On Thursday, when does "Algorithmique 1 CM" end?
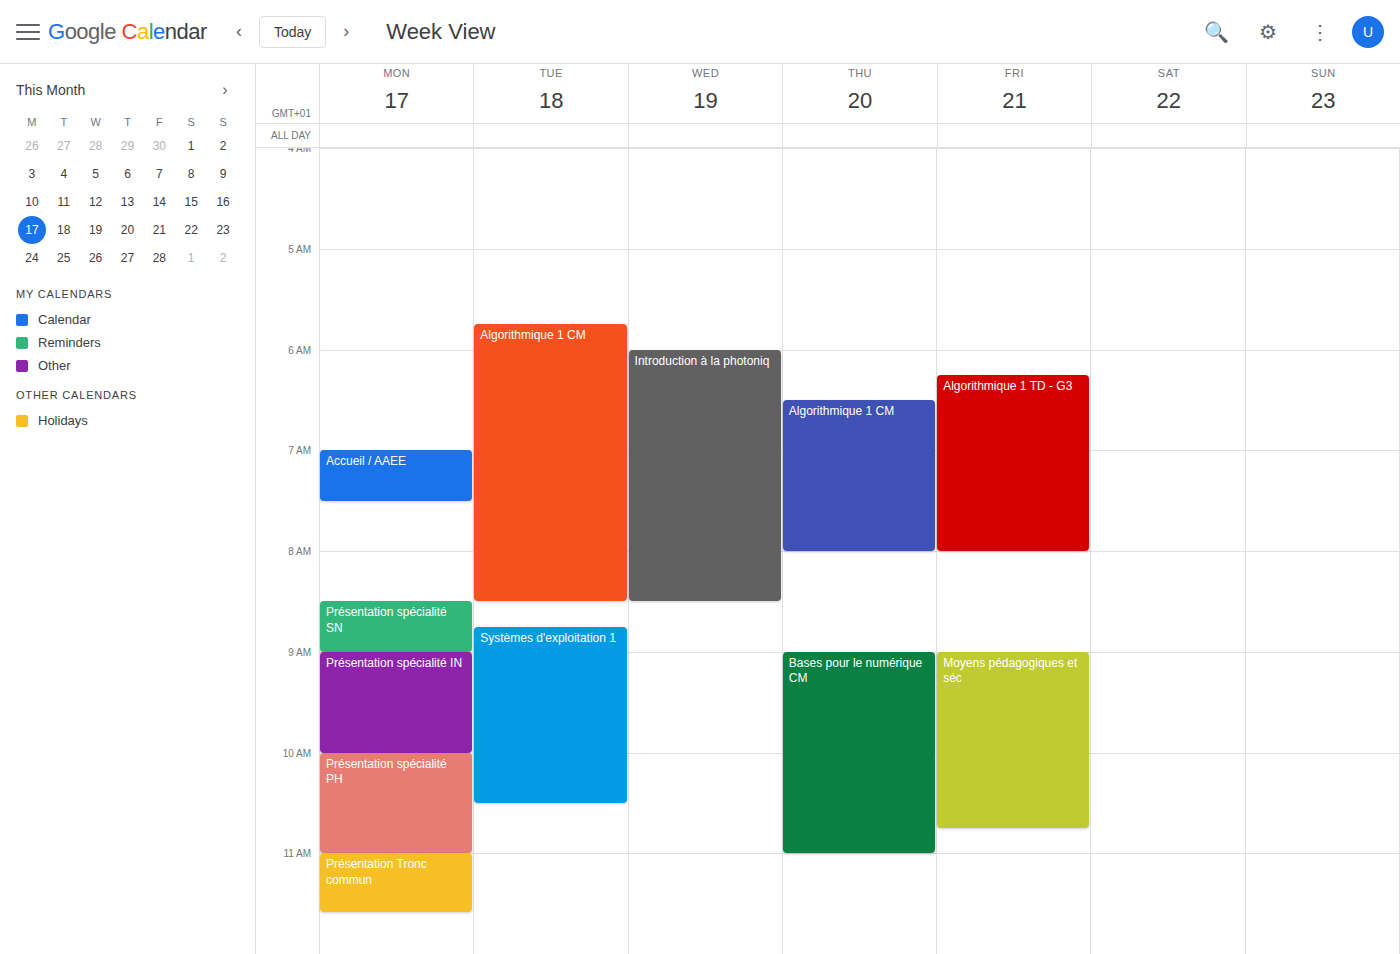
8:00 AM